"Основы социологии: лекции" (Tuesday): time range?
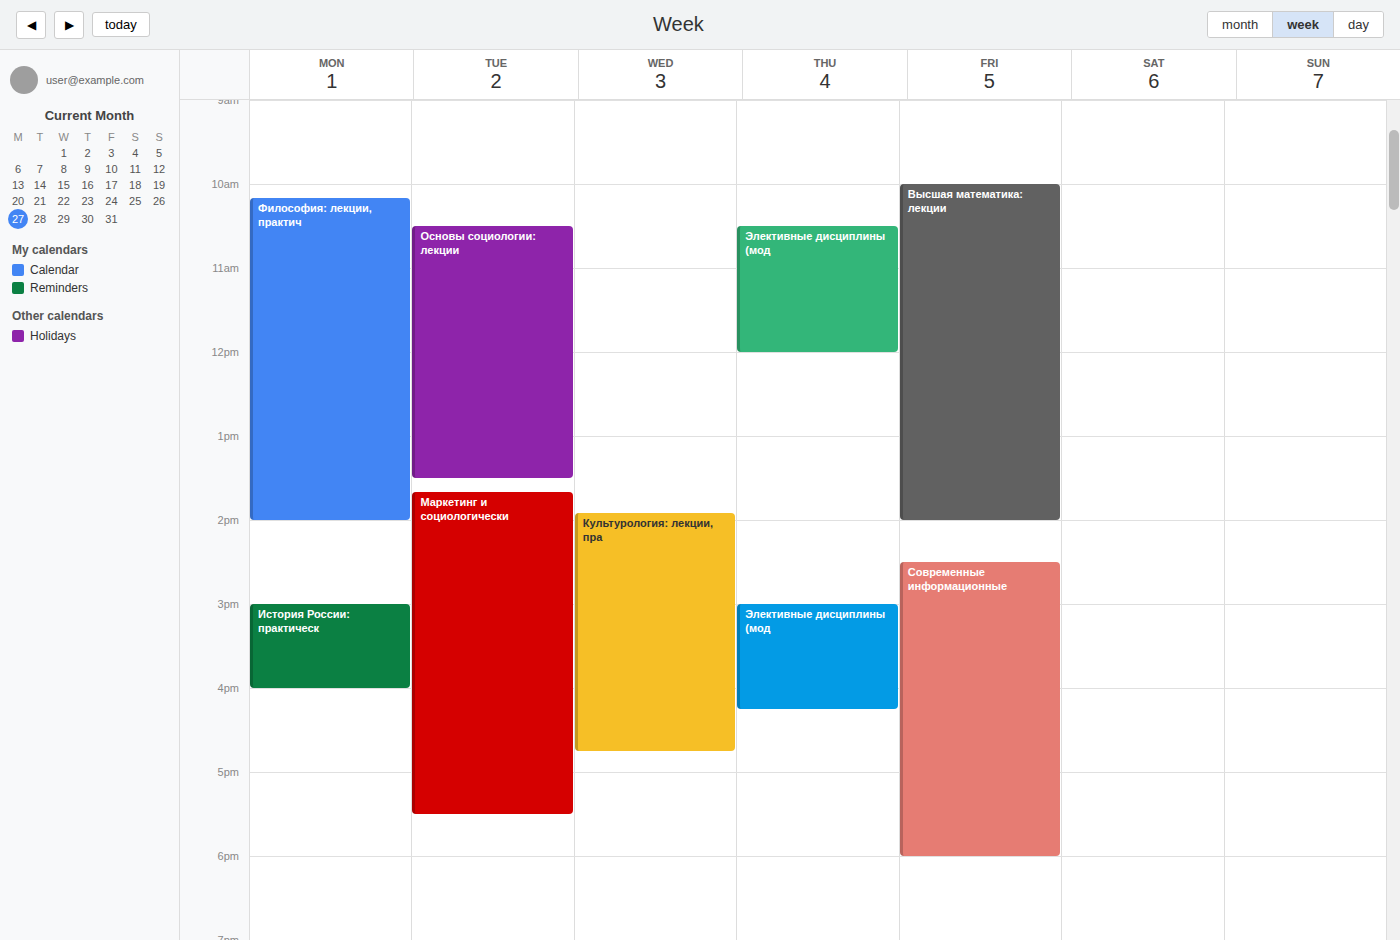
10:30 AM to 1:30 PM